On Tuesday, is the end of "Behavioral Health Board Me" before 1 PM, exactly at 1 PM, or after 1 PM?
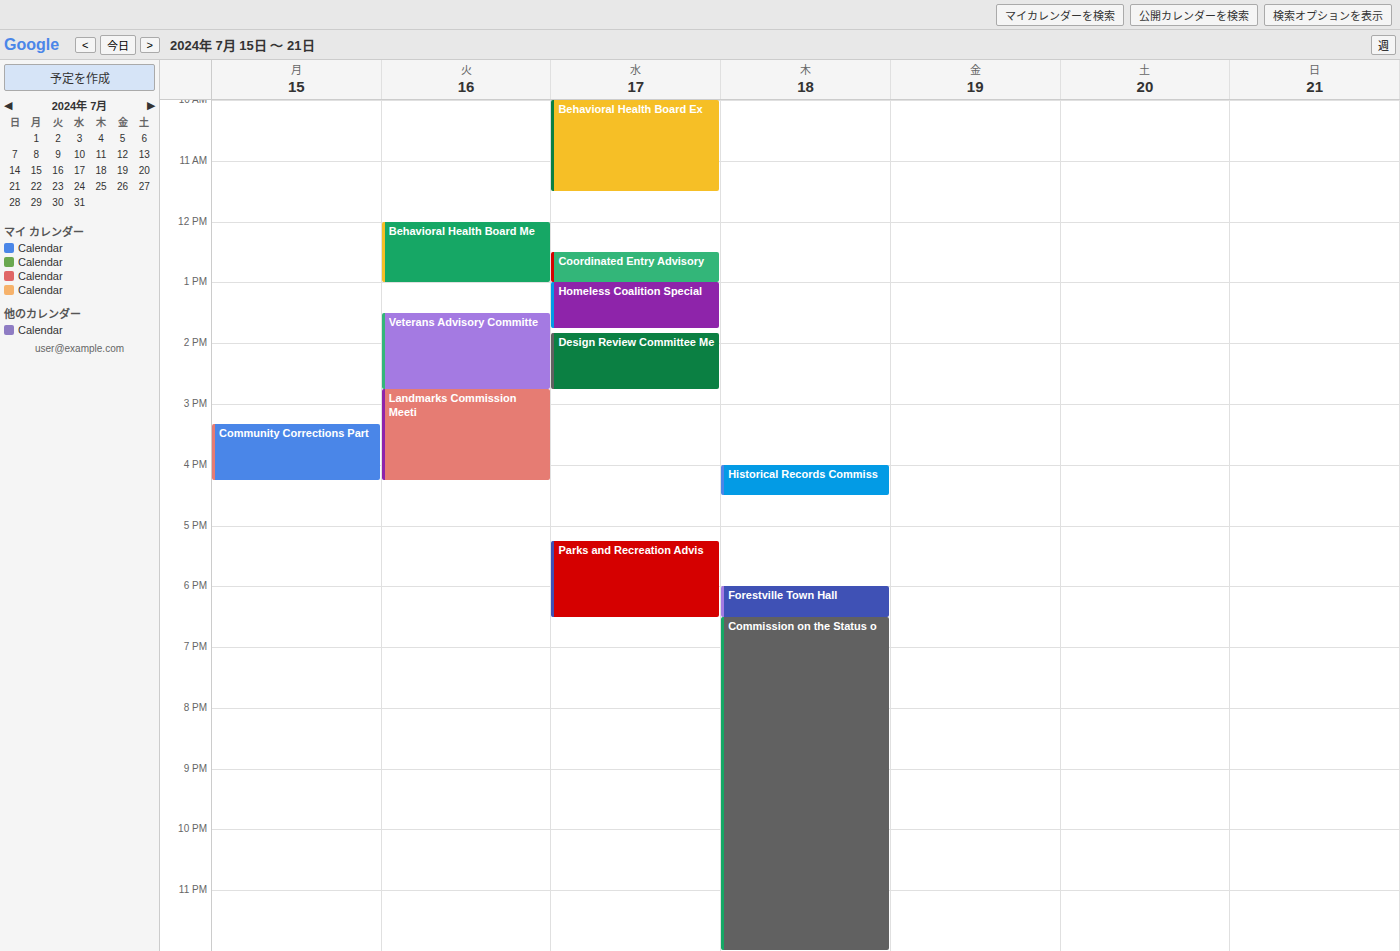
1:00 PM -- exactly at 1 PM, on the 1 PM line.